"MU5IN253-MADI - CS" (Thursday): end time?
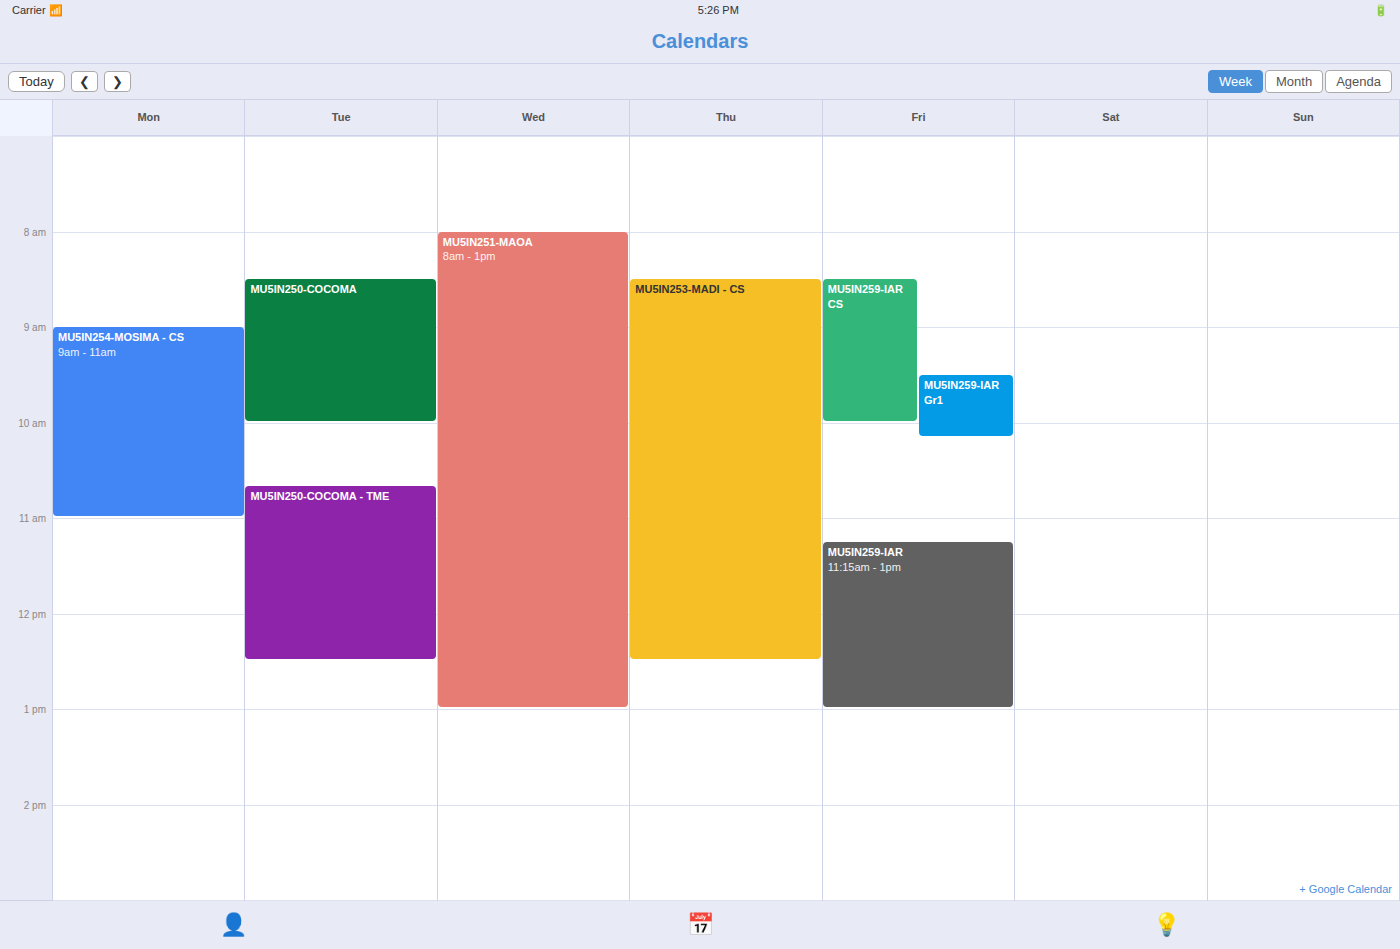
12:30